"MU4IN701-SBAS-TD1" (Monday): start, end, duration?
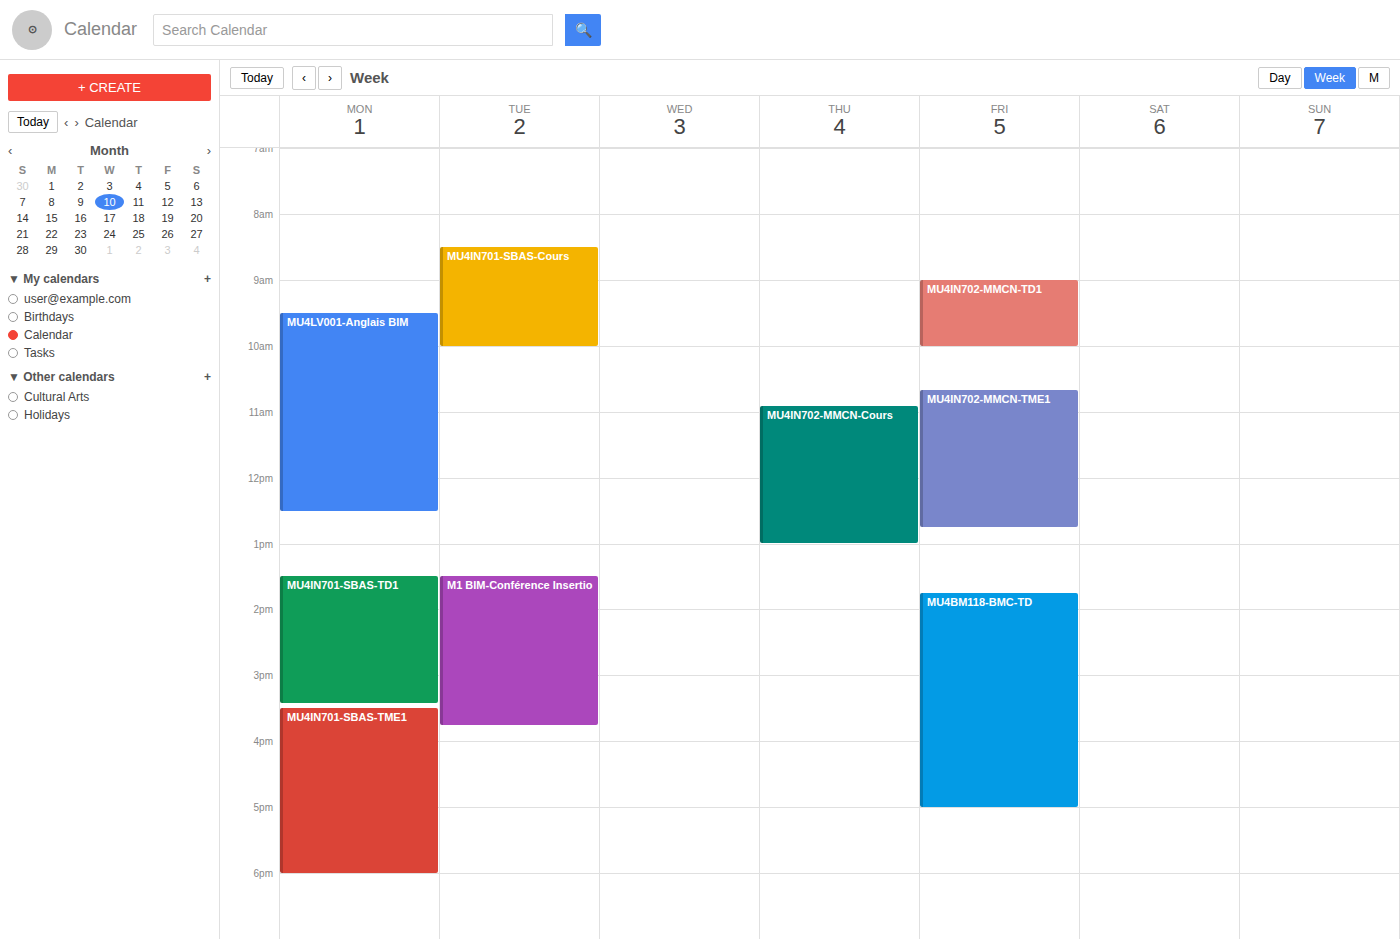
1:30 PM to 3:25 PM, 1 hour 55 minutes